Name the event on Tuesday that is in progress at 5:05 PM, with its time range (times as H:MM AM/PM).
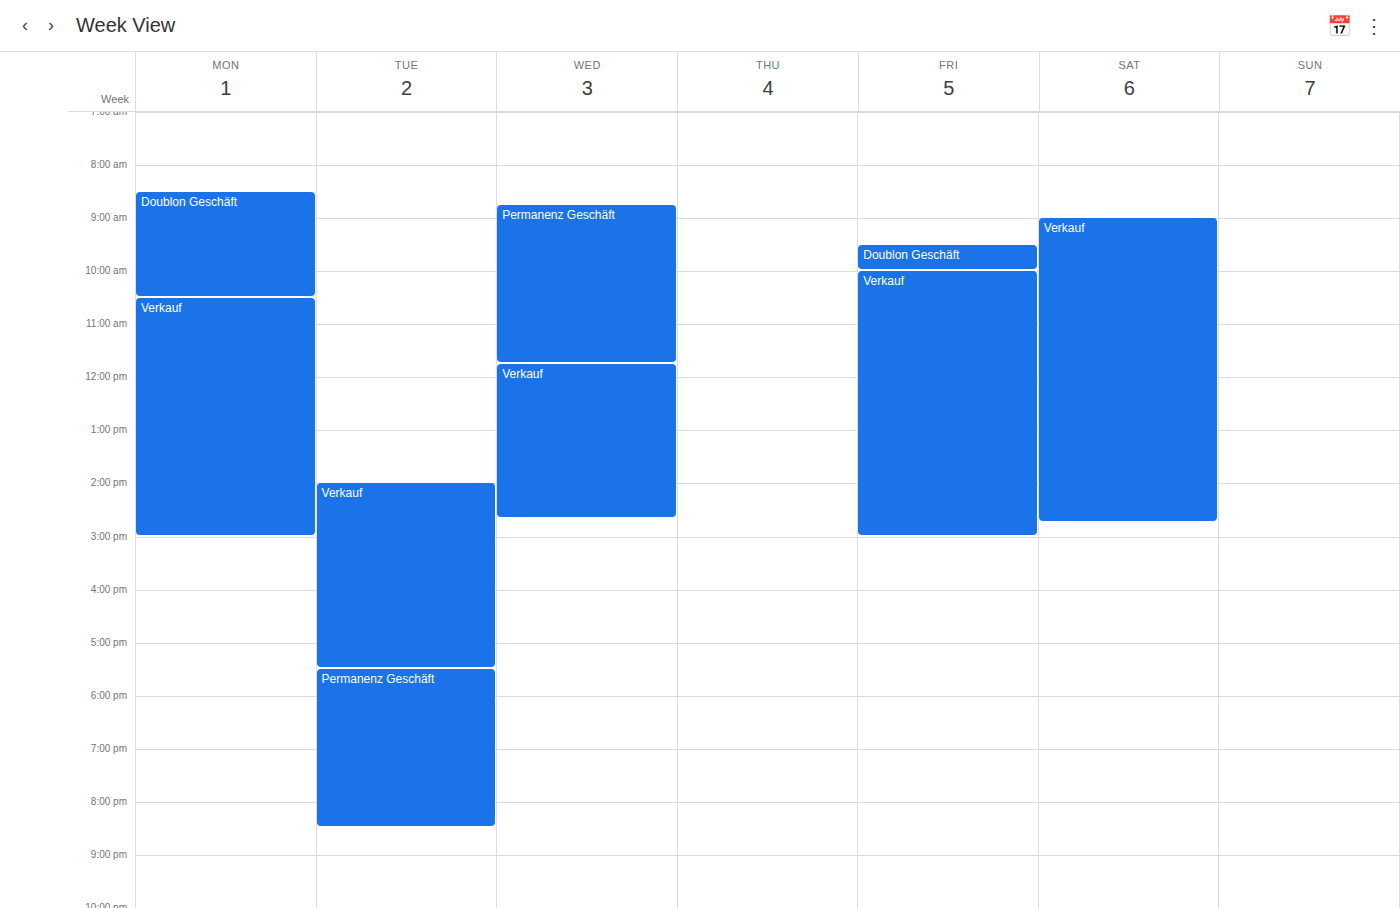
"Verkauf", 2:00 PM to 5:30 PM